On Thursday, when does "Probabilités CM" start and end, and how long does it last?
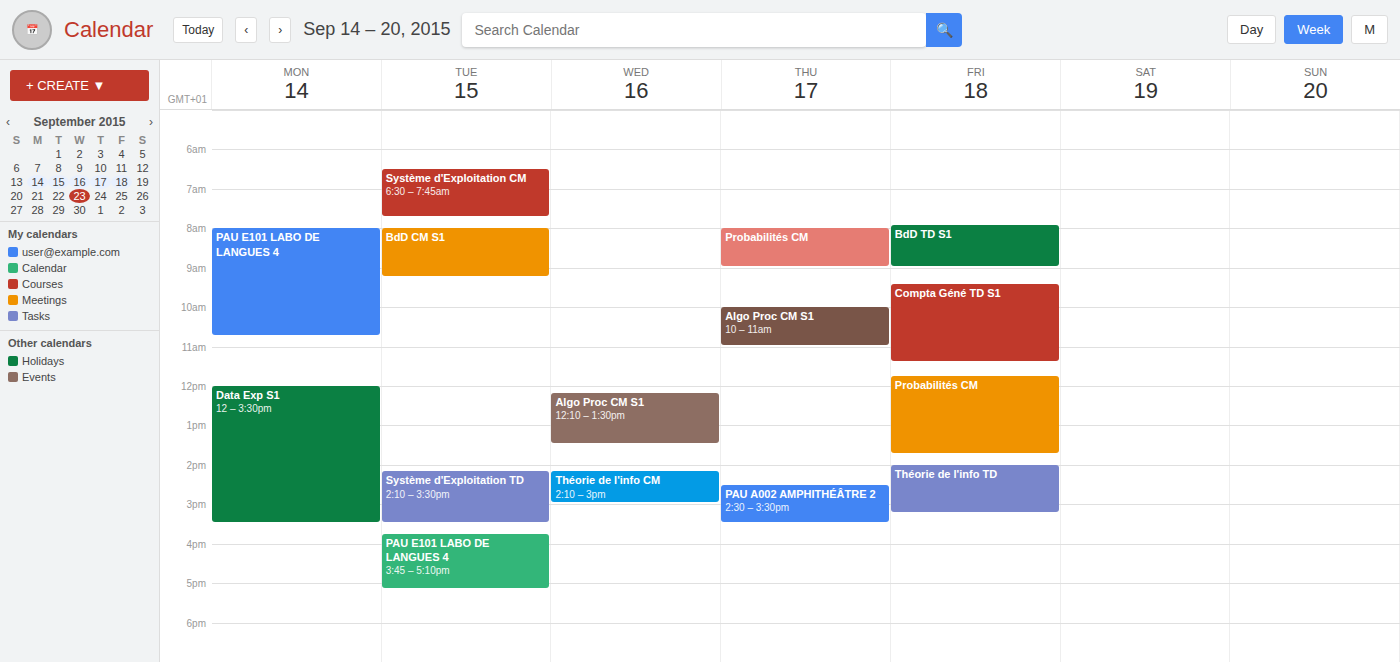
8:00 AM to 9:00 AM, 1 hour